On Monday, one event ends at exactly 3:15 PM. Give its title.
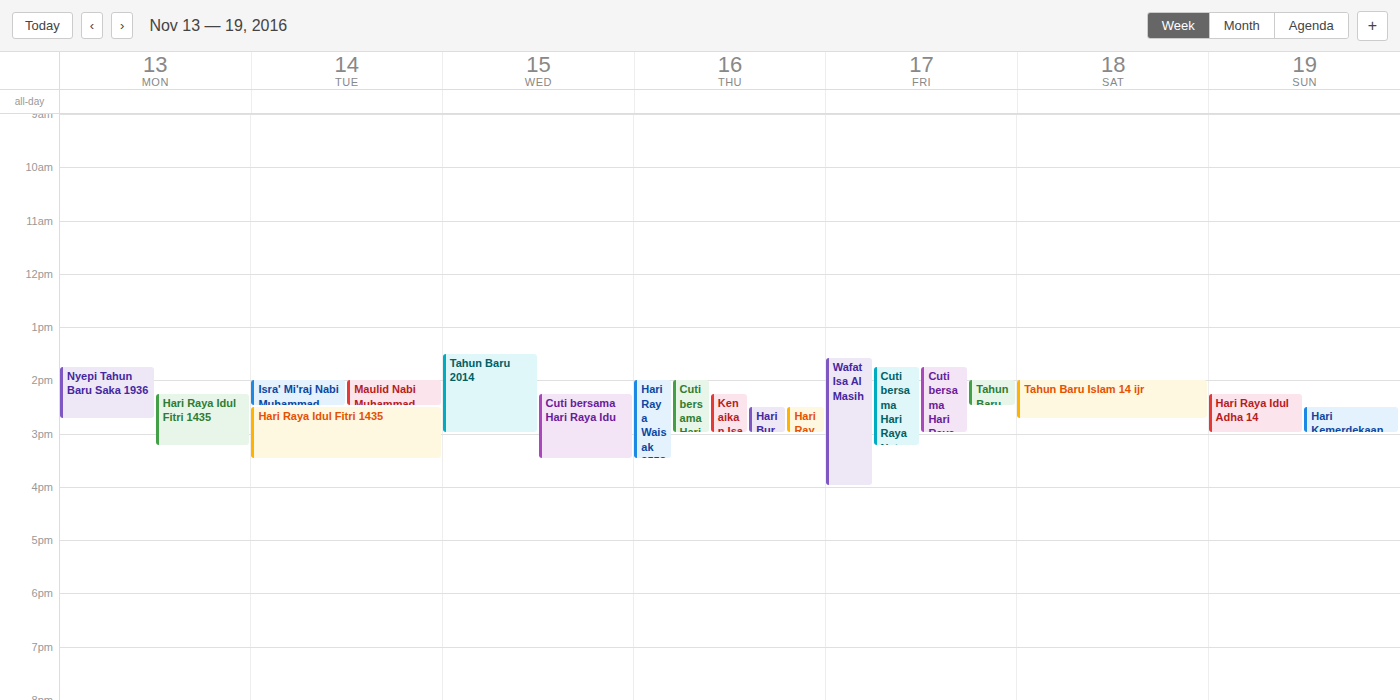
"Hari Raya Idul Fitri 1435"